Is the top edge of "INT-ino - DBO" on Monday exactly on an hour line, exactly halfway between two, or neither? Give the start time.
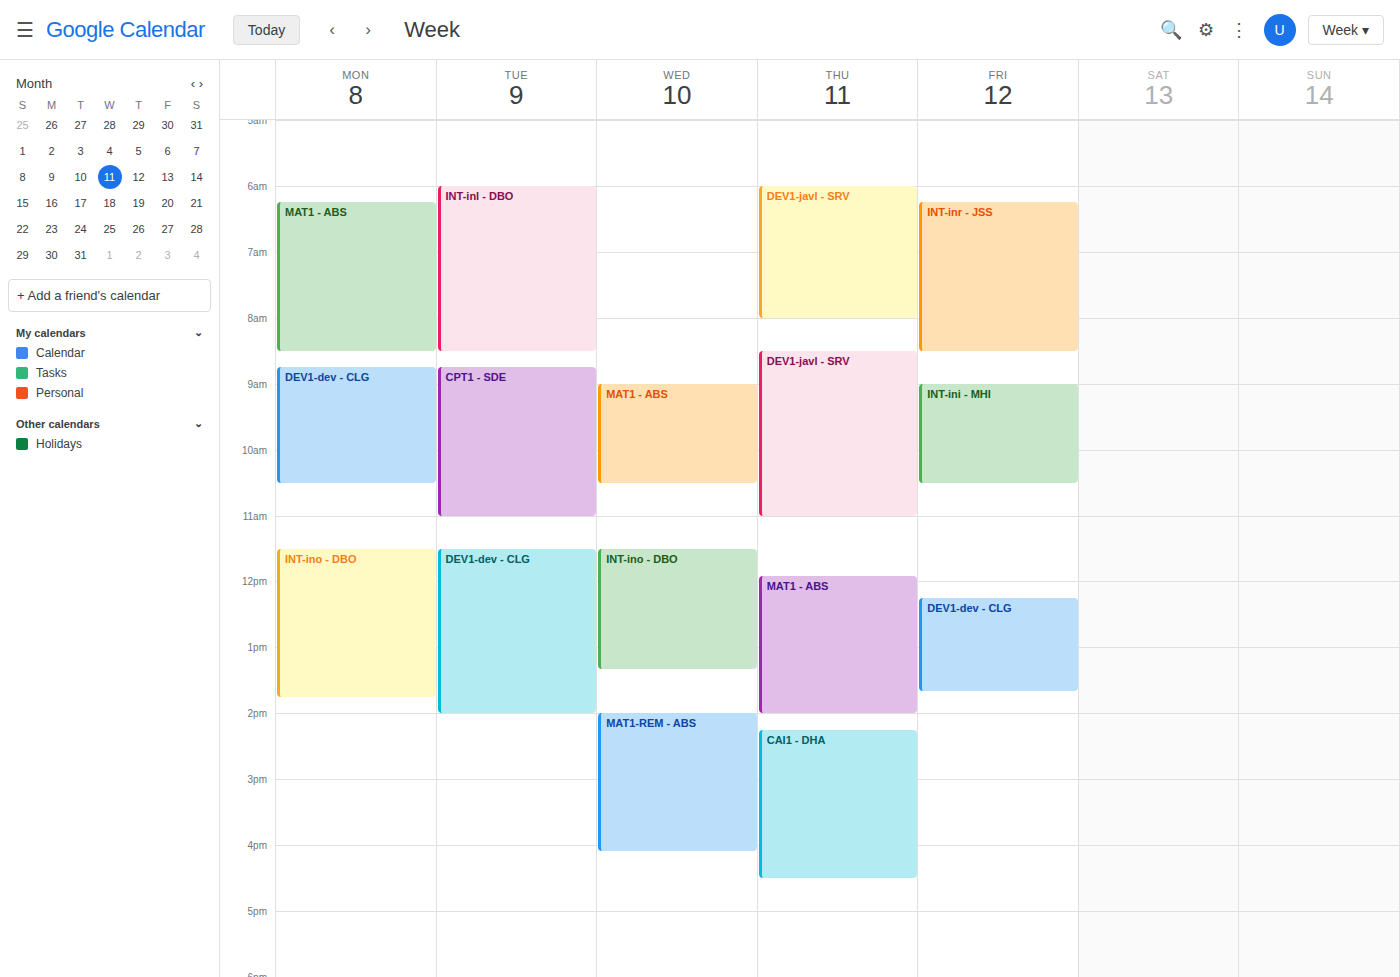
11:30 AM -- halfway between the 11 AM and 12 PM lines.